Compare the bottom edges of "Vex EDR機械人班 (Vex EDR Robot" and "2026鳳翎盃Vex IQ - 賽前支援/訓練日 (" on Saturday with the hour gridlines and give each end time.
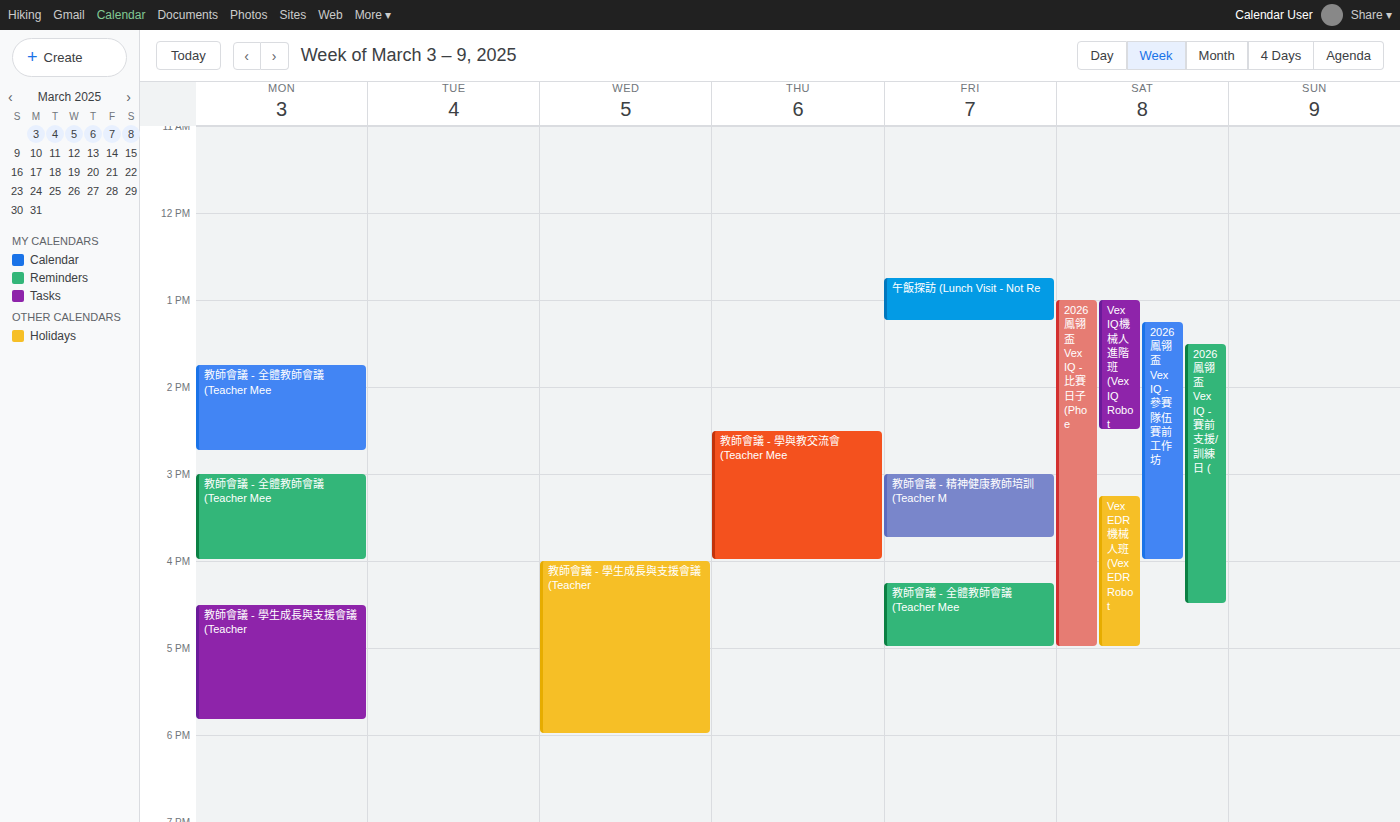
"Vex EDR機械人班 (Vex EDR Robot": 5:00 PM, exactly on the 5 PM line. "2026鳳翎盃Vex IQ - 賽前支援/訓練日 (": 4:30 PM, halfway between the 4 PM and 5 PM lines.